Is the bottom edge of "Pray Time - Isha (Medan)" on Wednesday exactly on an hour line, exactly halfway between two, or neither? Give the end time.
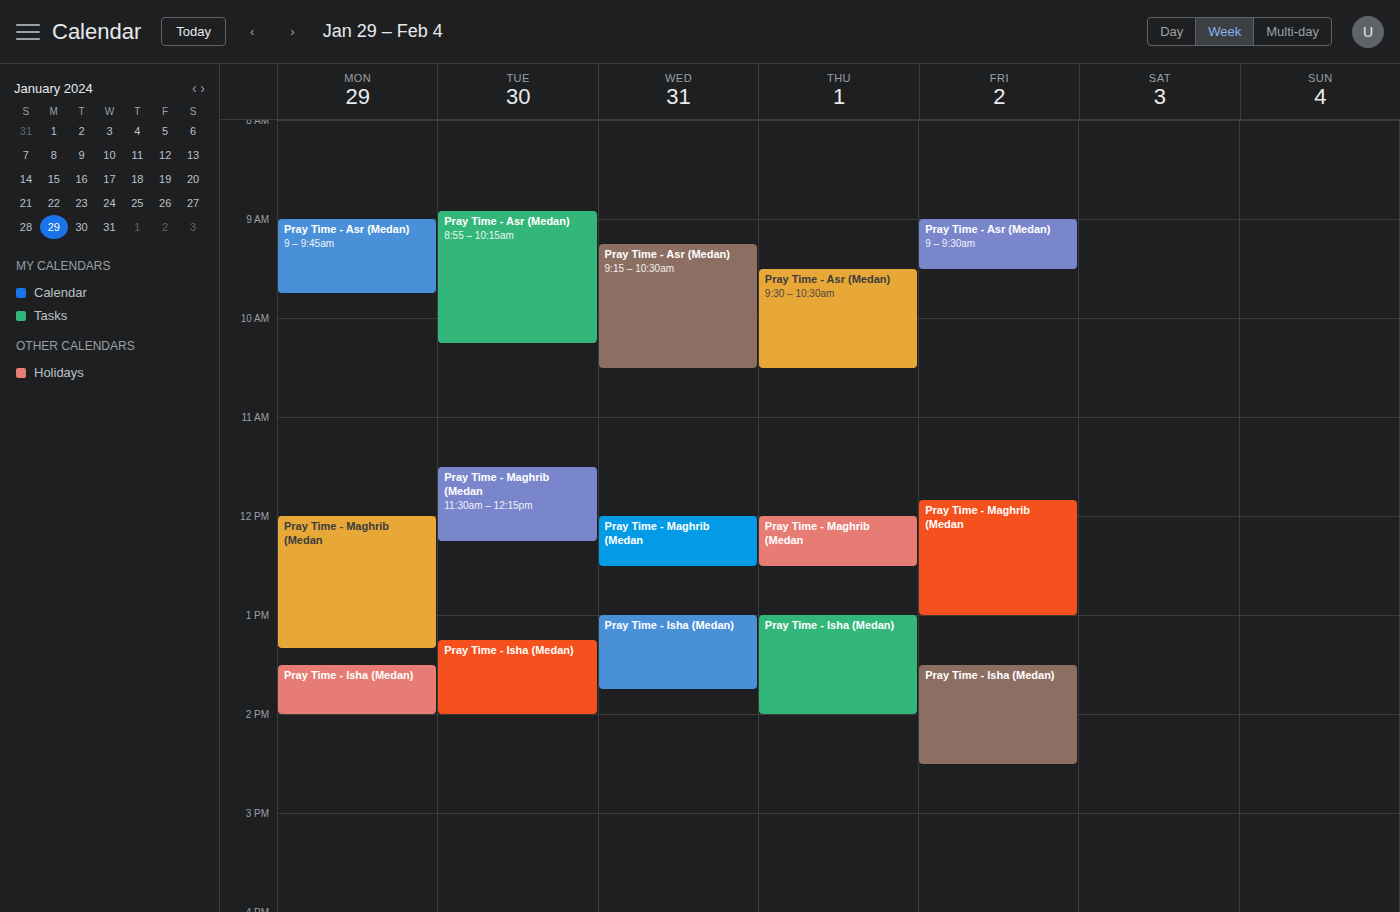
1:45 PM -- neither: three quarters of the way from the 1 PM line to the 2 PM line.